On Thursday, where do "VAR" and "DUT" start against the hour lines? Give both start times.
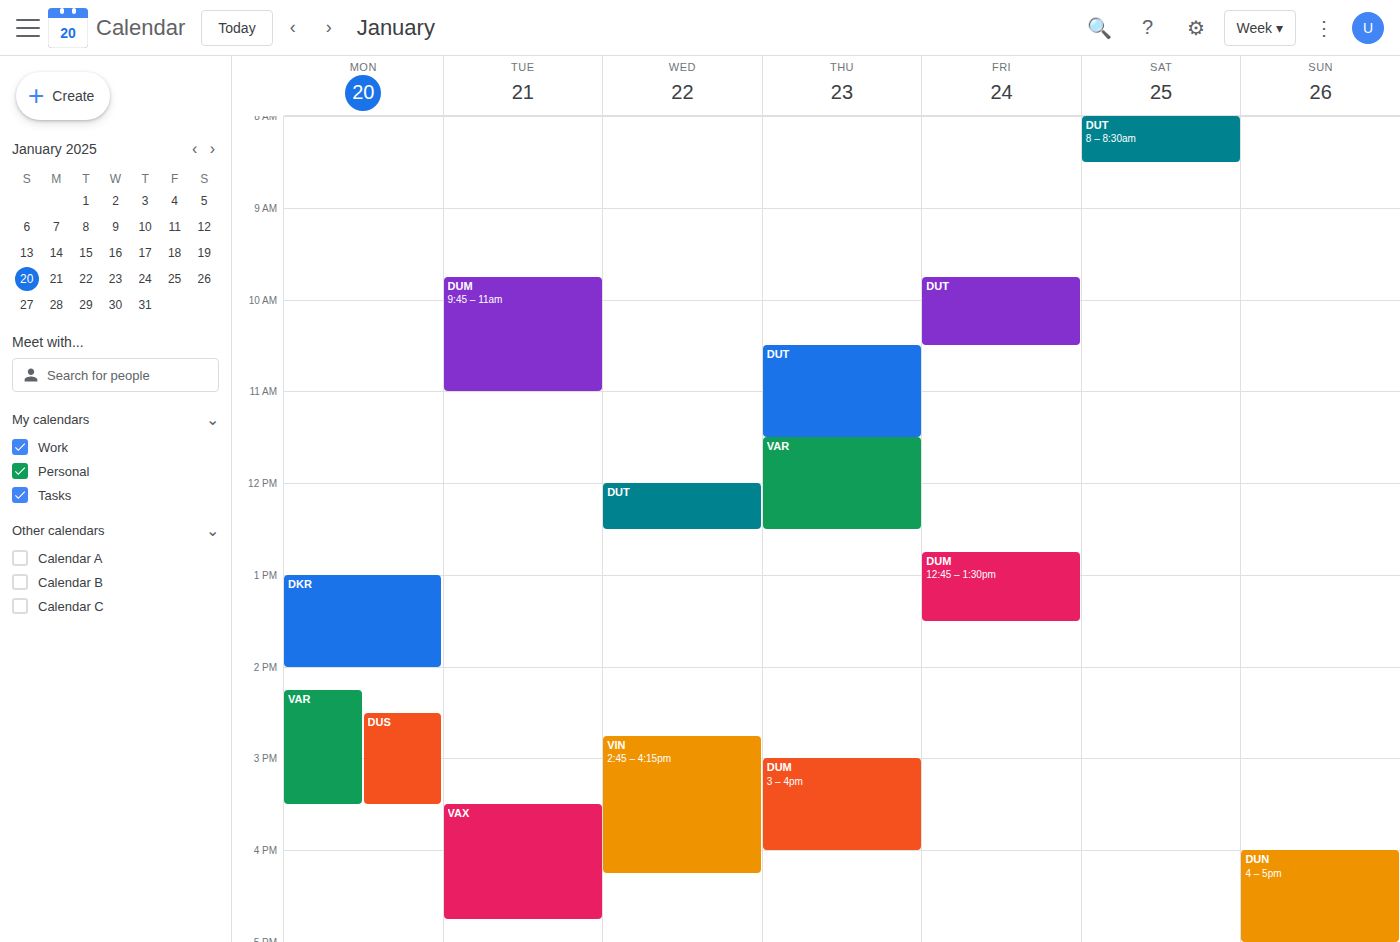
"VAR": 11:30 AM, halfway between the 11 AM and 12 PM lines. "DUT": 10:30 AM, halfway between the 10 AM and 11 AM lines.